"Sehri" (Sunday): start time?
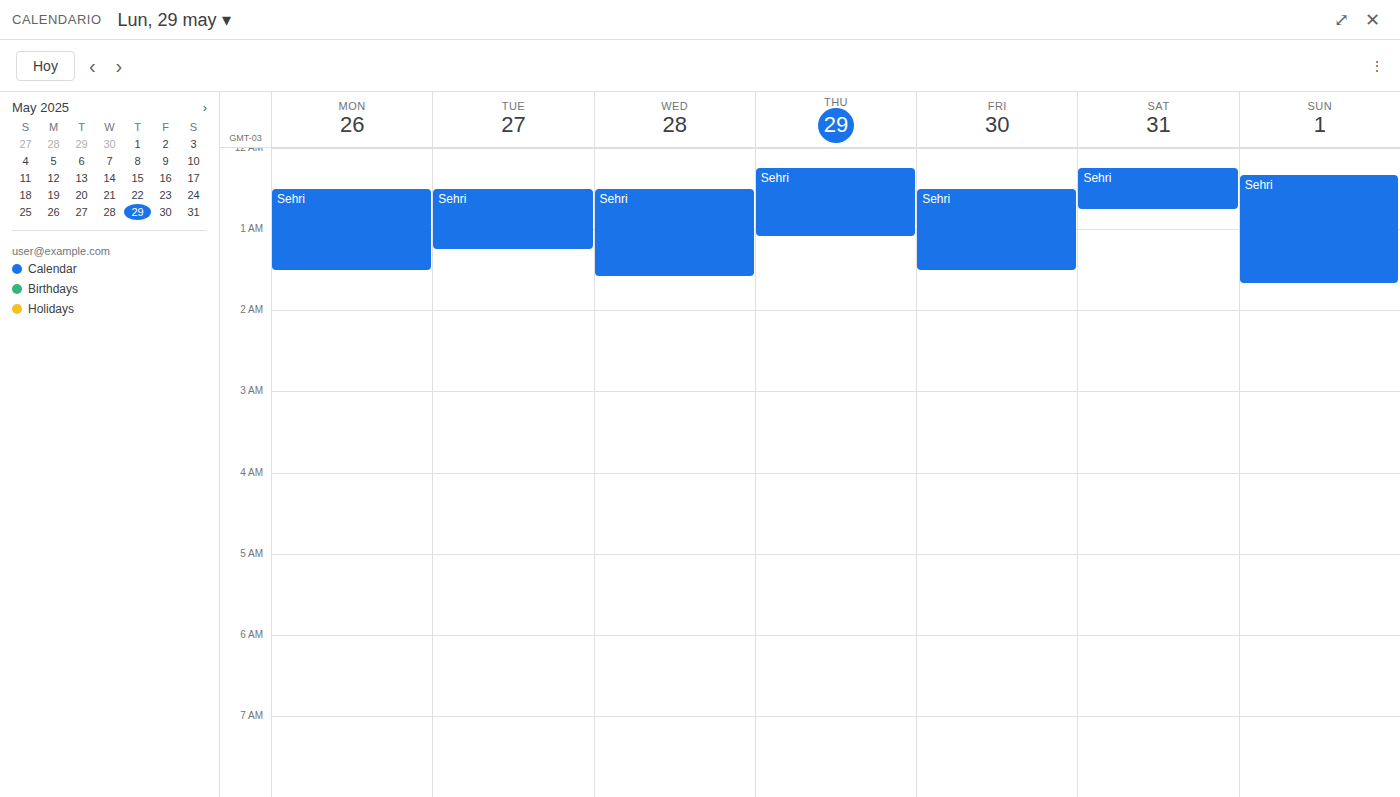
12:20 AM